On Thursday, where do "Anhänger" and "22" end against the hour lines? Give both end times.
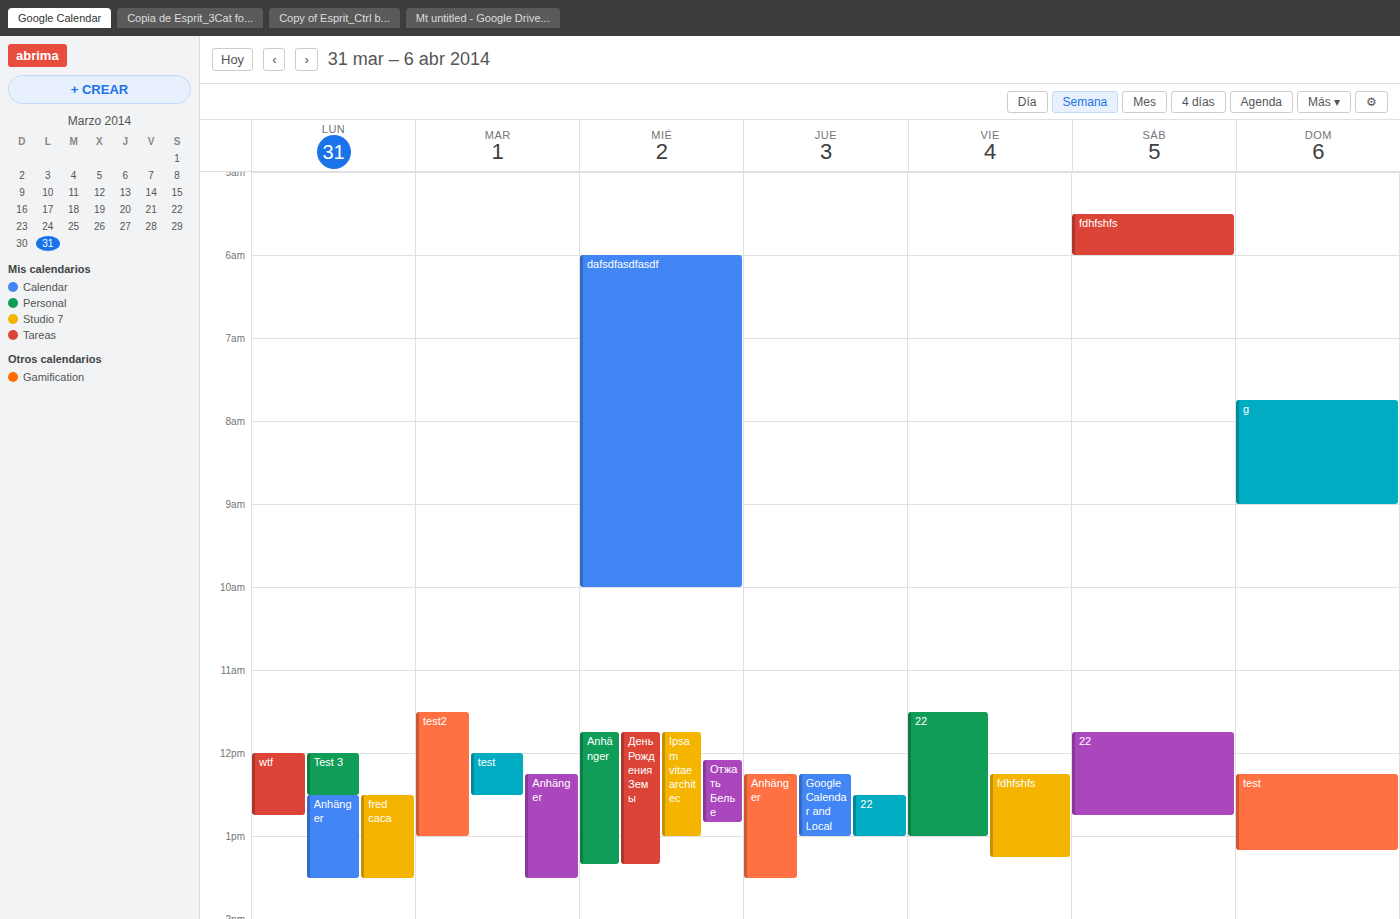
"Anhänger": 13:30, halfway between the 13:00 and 14:00 lines. "22": 13:00, exactly on the 13:00 line.